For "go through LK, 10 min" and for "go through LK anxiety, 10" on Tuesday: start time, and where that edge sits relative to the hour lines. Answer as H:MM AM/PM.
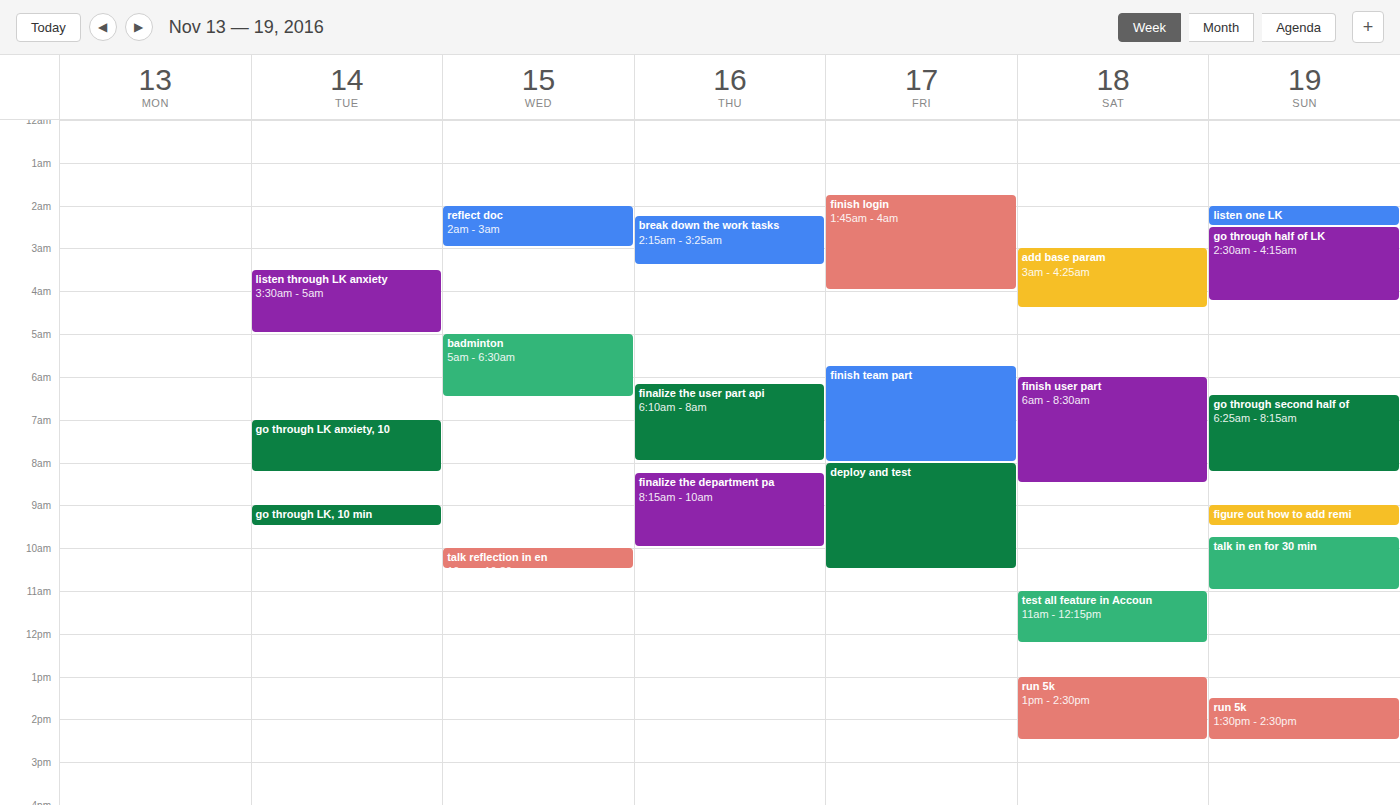
"go through LK, 10 min": 9:00 AM, exactly on the 9 AM line. "go through LK anxiety, 10": 7:00 AM, exactly on the 7 AM line.